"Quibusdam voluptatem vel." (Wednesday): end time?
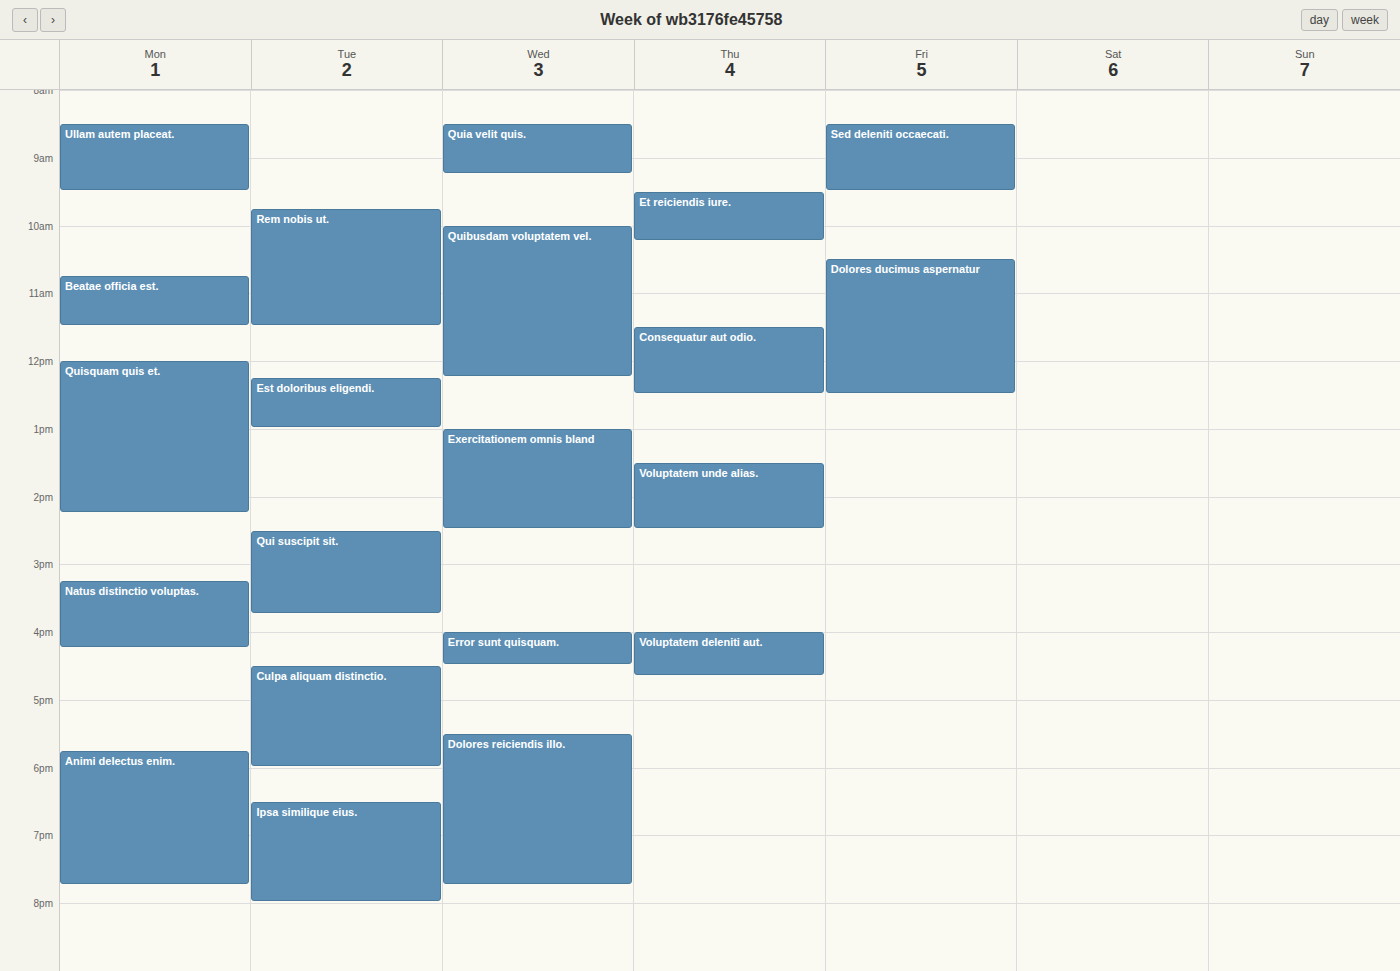
12:15